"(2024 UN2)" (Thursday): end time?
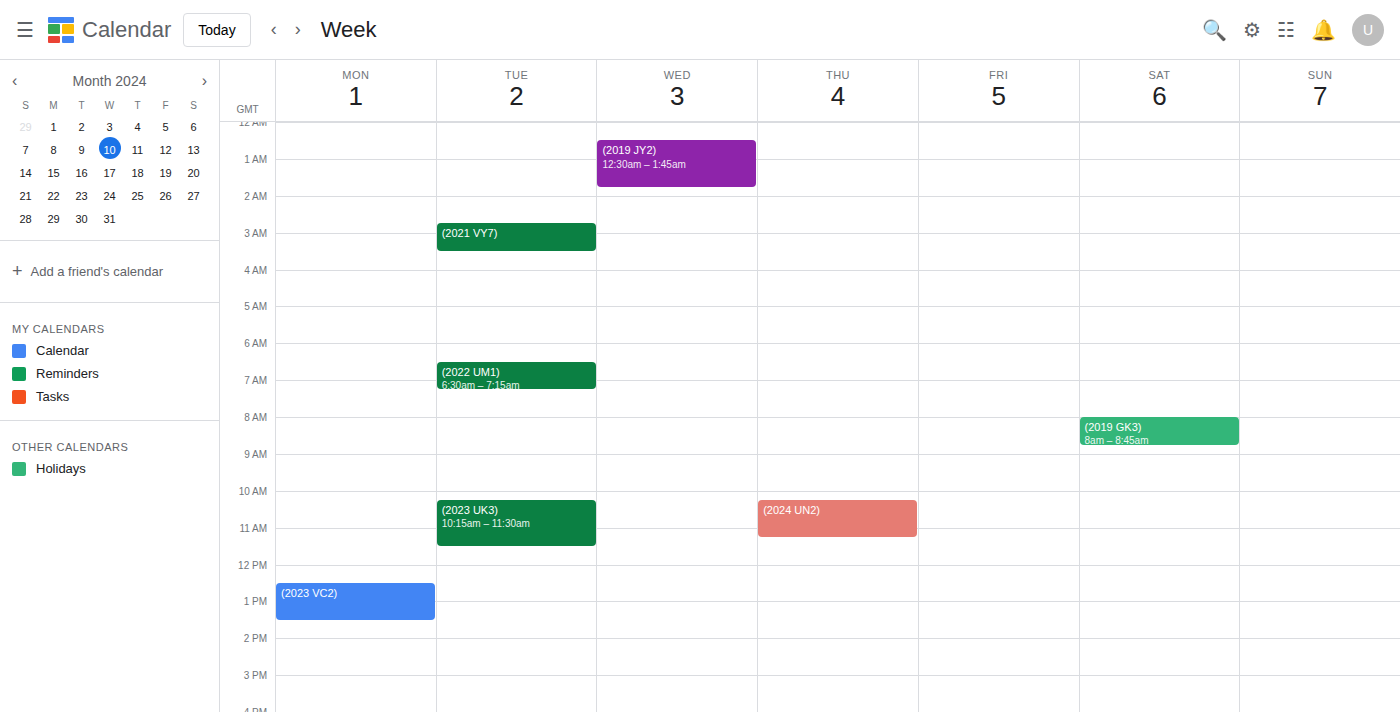
11:15 AM